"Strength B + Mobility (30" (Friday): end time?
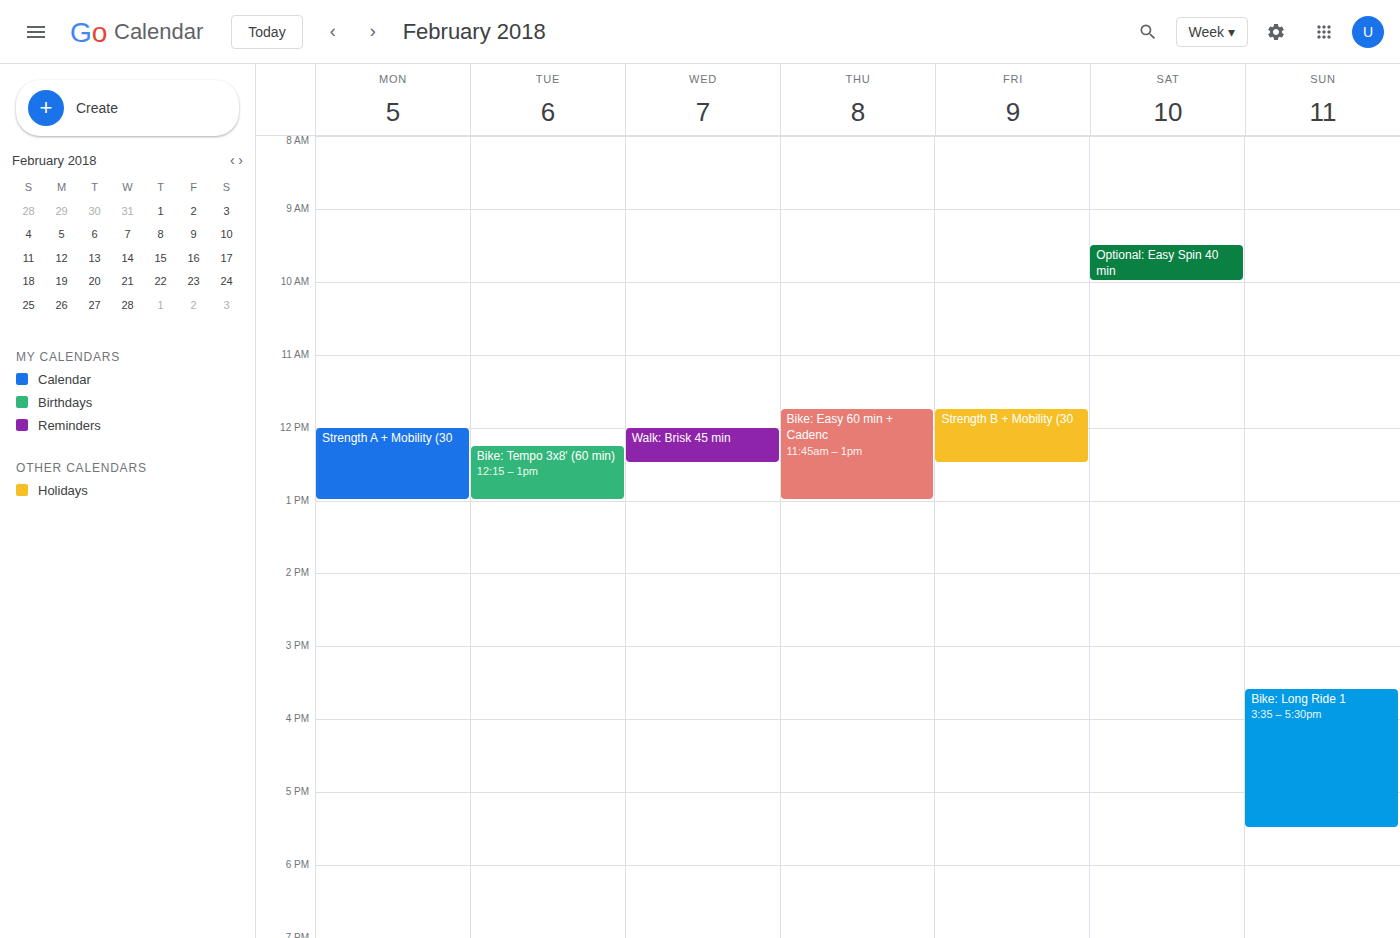
12:30 PM